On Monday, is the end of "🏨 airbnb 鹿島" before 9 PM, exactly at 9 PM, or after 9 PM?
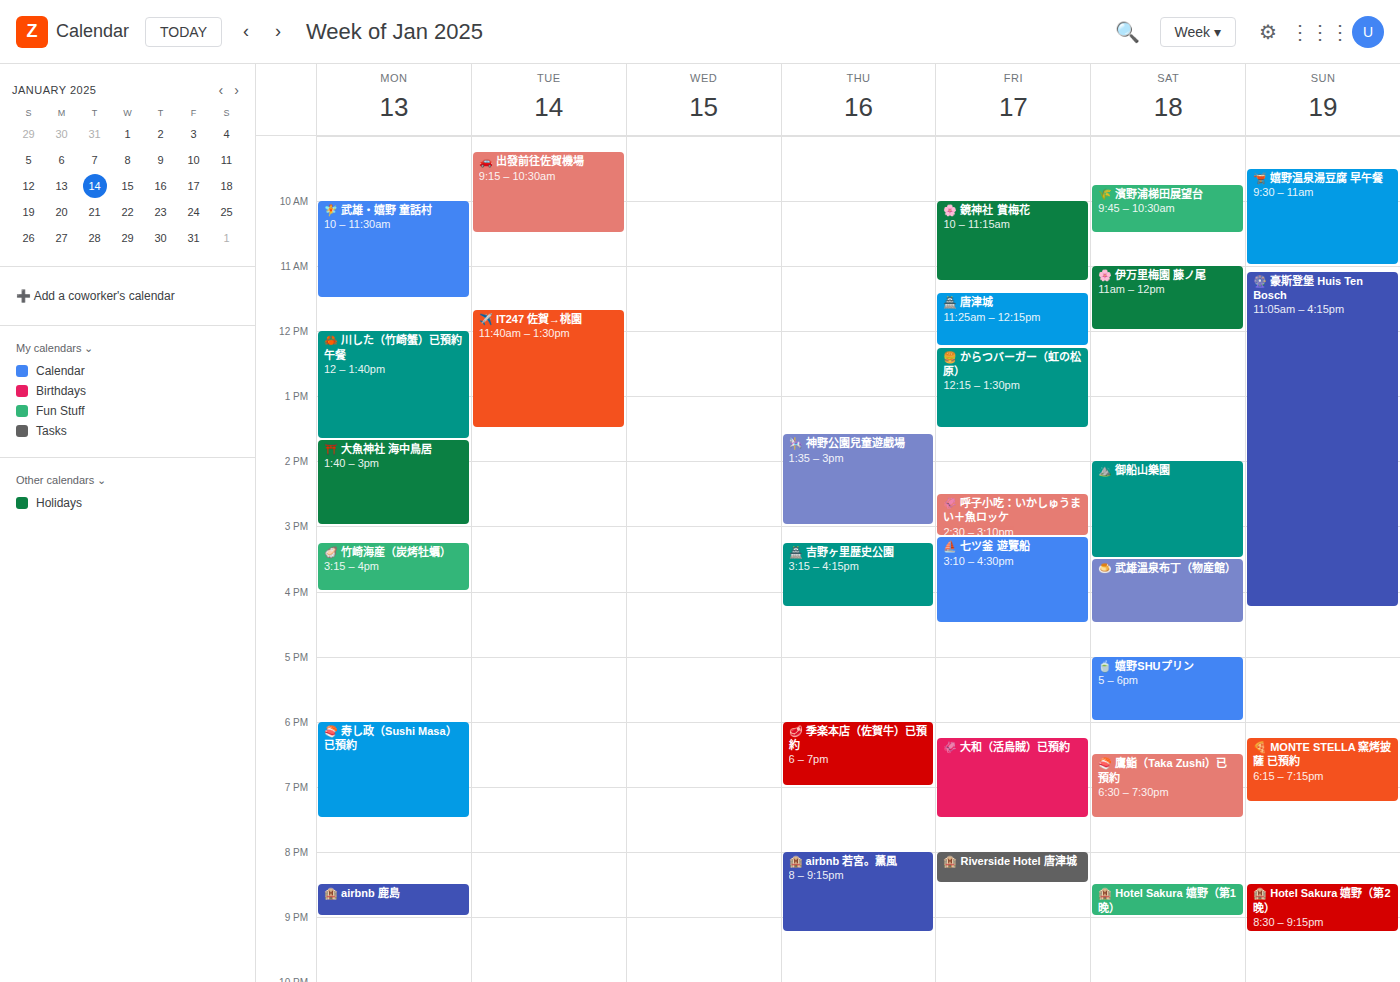
9:00 PM -- exactly at 9 PM, on the 9 PM line.